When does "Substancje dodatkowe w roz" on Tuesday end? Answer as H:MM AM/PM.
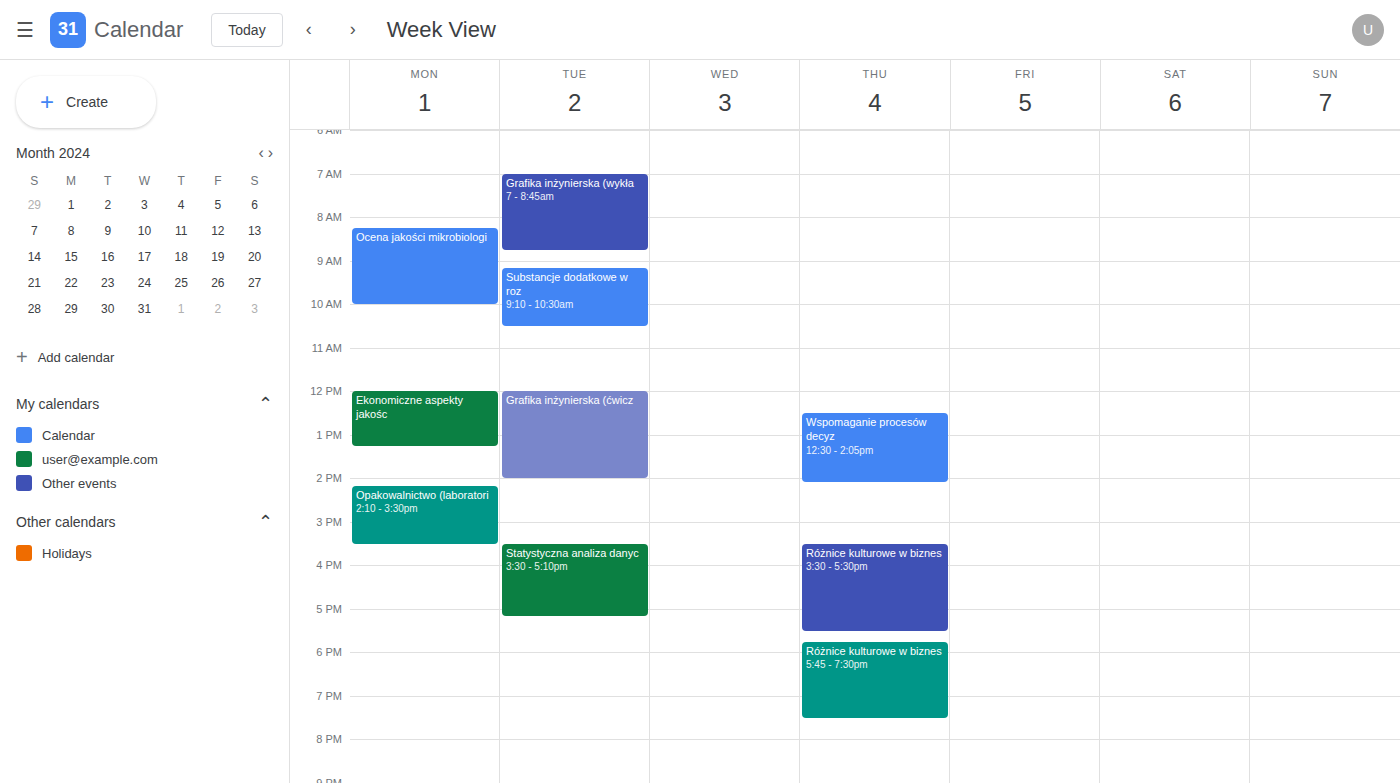
10:30 AM